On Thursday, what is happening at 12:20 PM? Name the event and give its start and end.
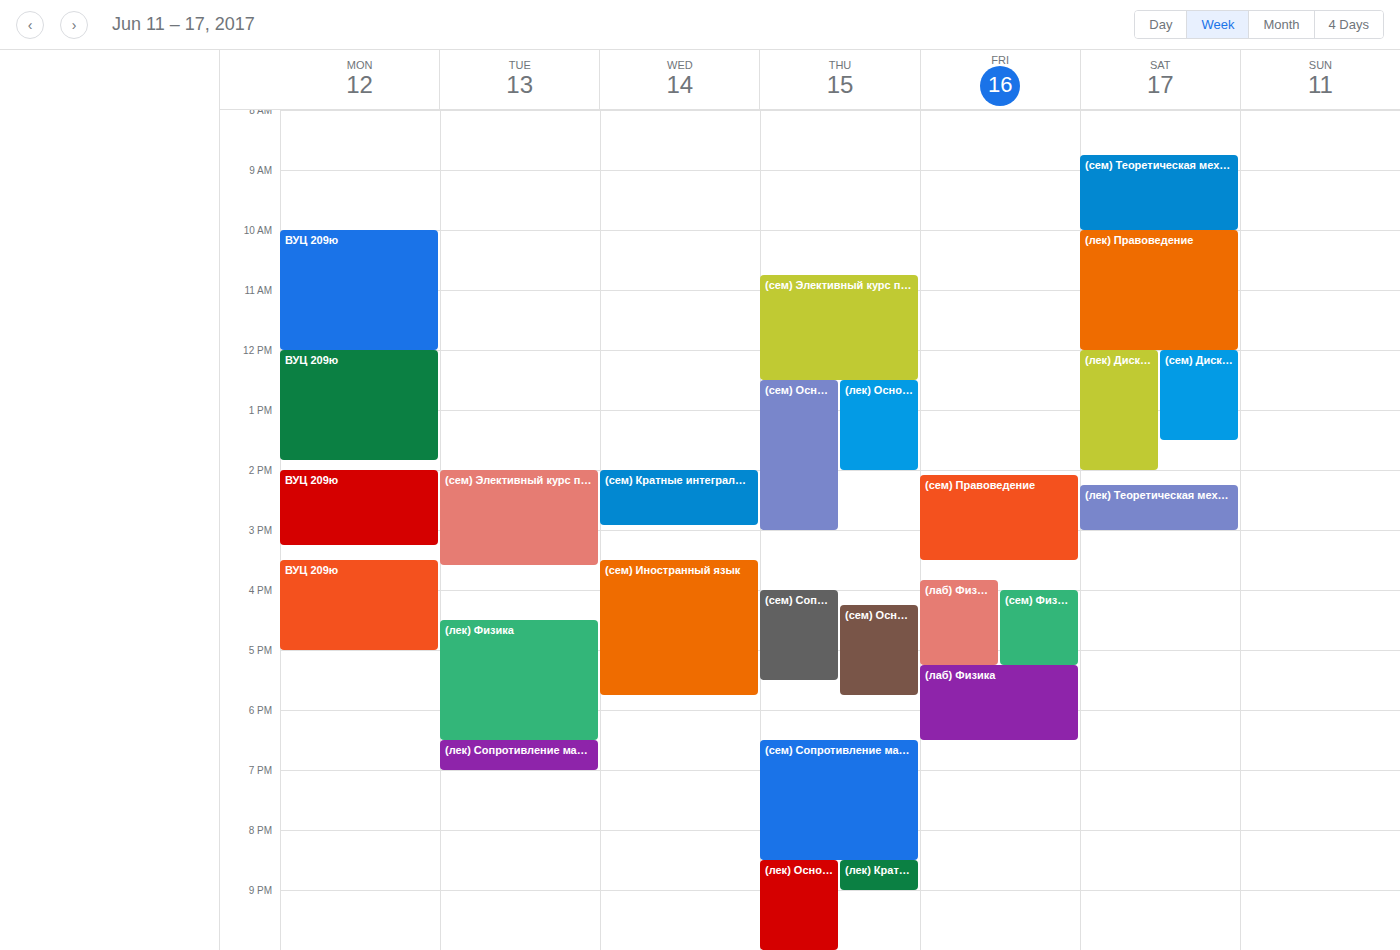
"(сем) Элективный курс по ф", 10:45 AM to 12:30 PM